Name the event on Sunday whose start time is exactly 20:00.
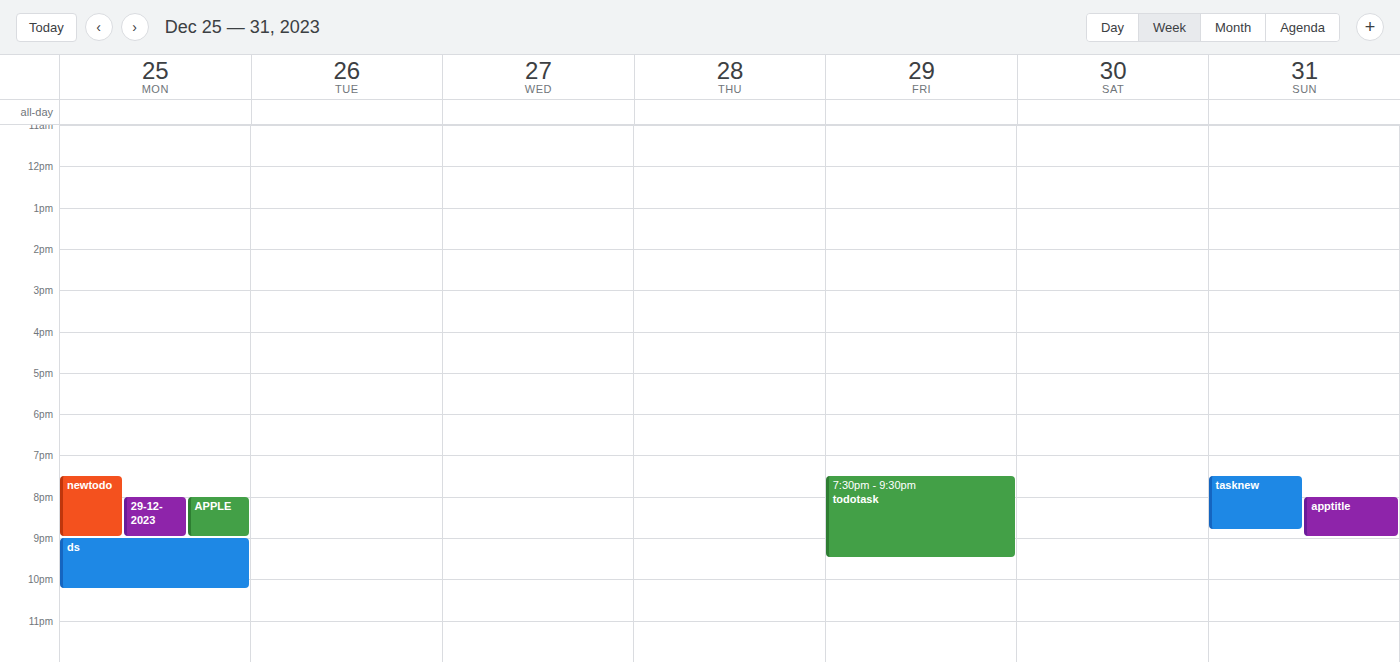
"apptitle"